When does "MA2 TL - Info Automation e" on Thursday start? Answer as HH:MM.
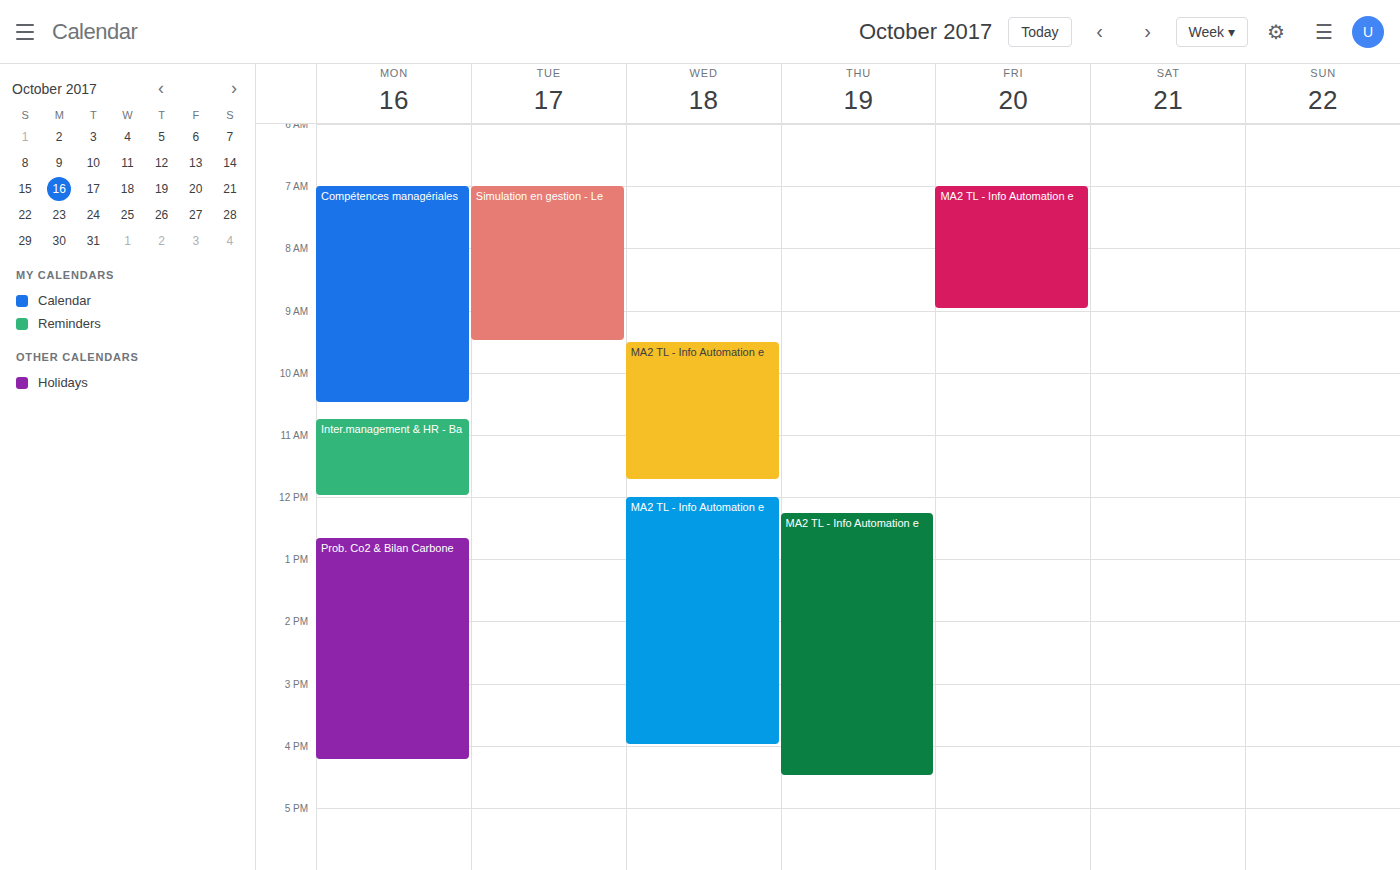
12:15